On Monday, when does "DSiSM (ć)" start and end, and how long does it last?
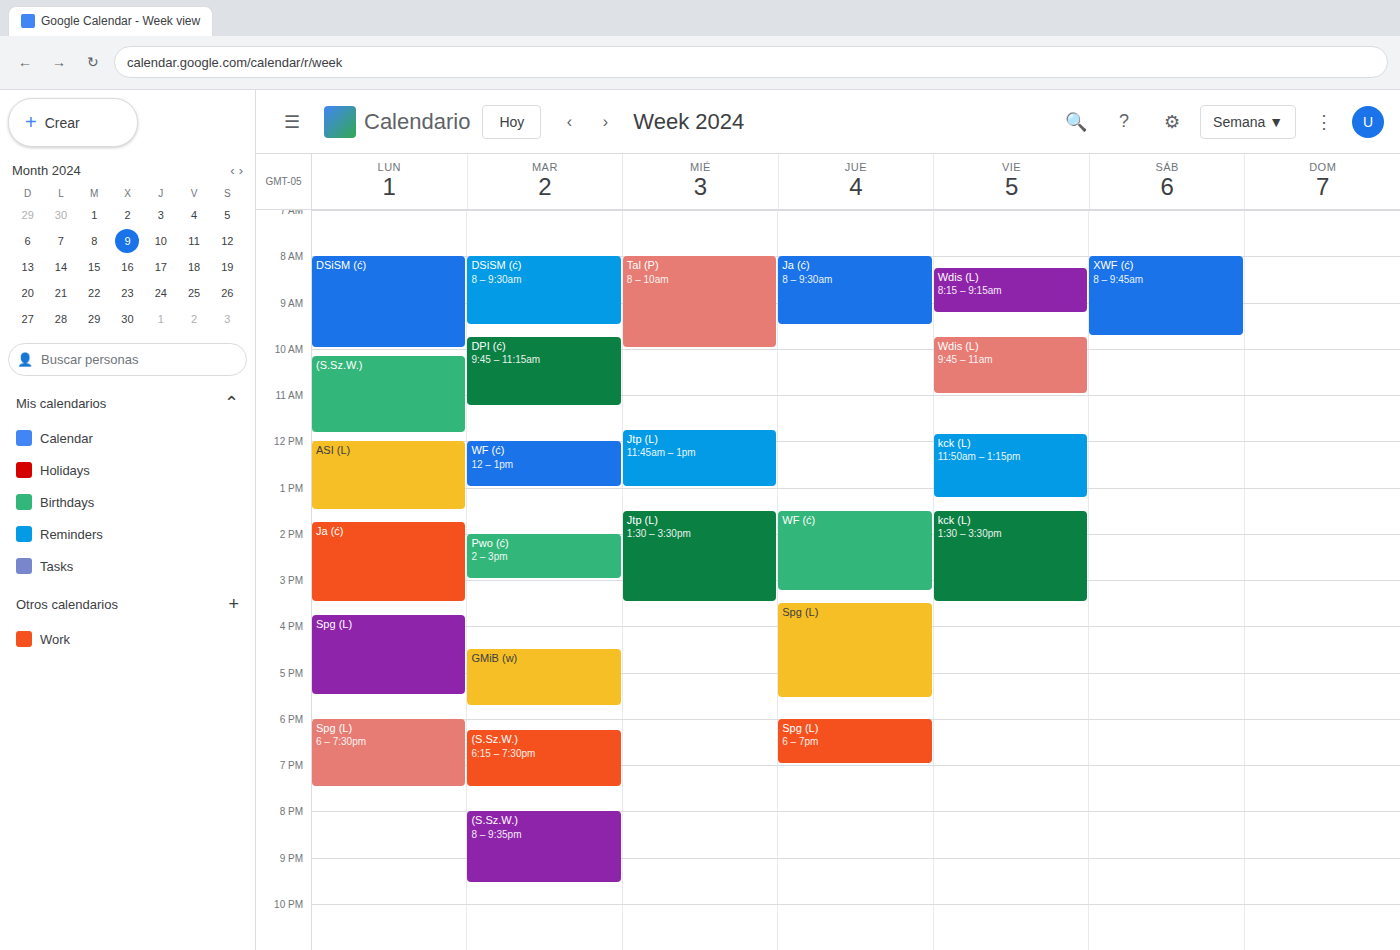
8:00 AM to 10:00 AM, 2 hours